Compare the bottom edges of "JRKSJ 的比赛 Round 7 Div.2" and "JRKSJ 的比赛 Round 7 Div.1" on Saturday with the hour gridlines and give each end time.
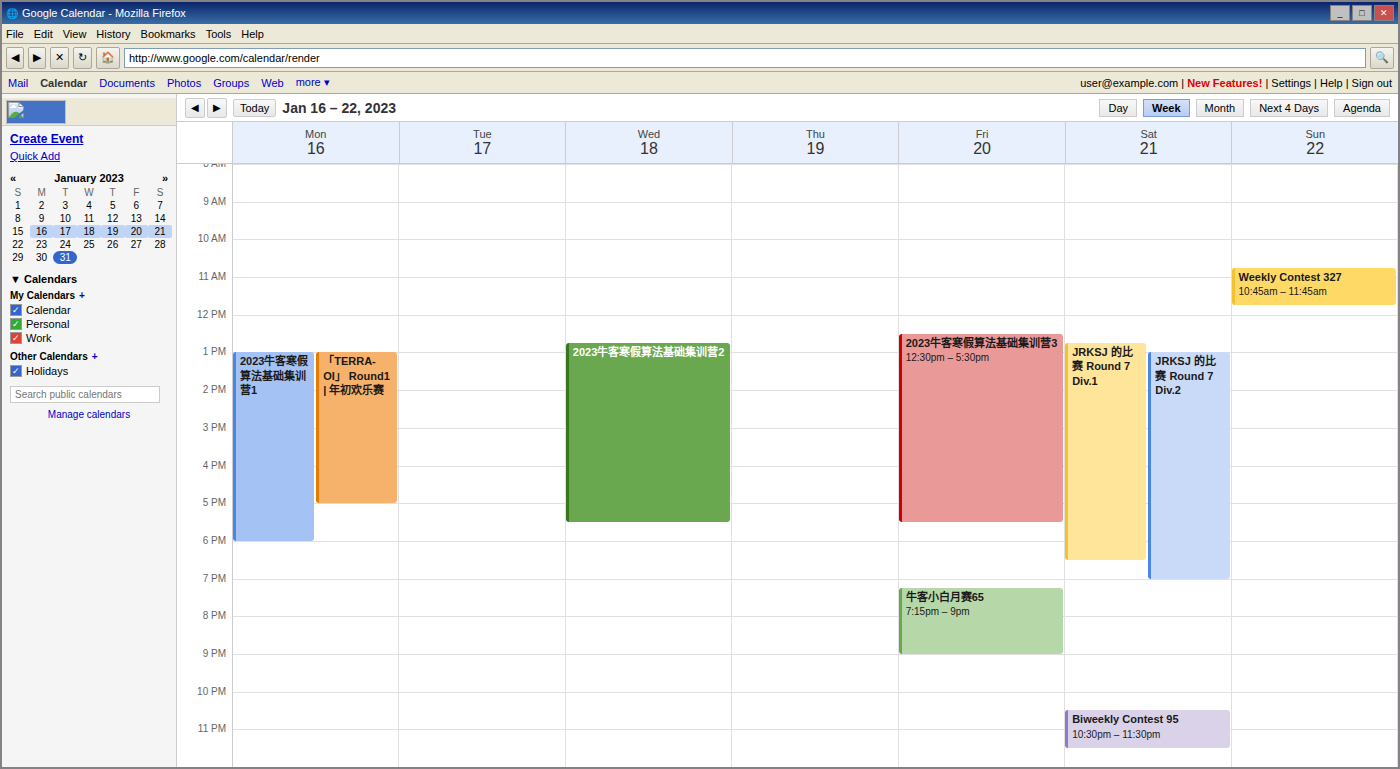
"JRKSJ 的比赛 Round 7 Div.2": 19:00, exactly on the 19:00 line. "JRKSJ 的比赛 Round 7 Div.1": 18:30, halfway between the 18:00 and 19:00 lines.